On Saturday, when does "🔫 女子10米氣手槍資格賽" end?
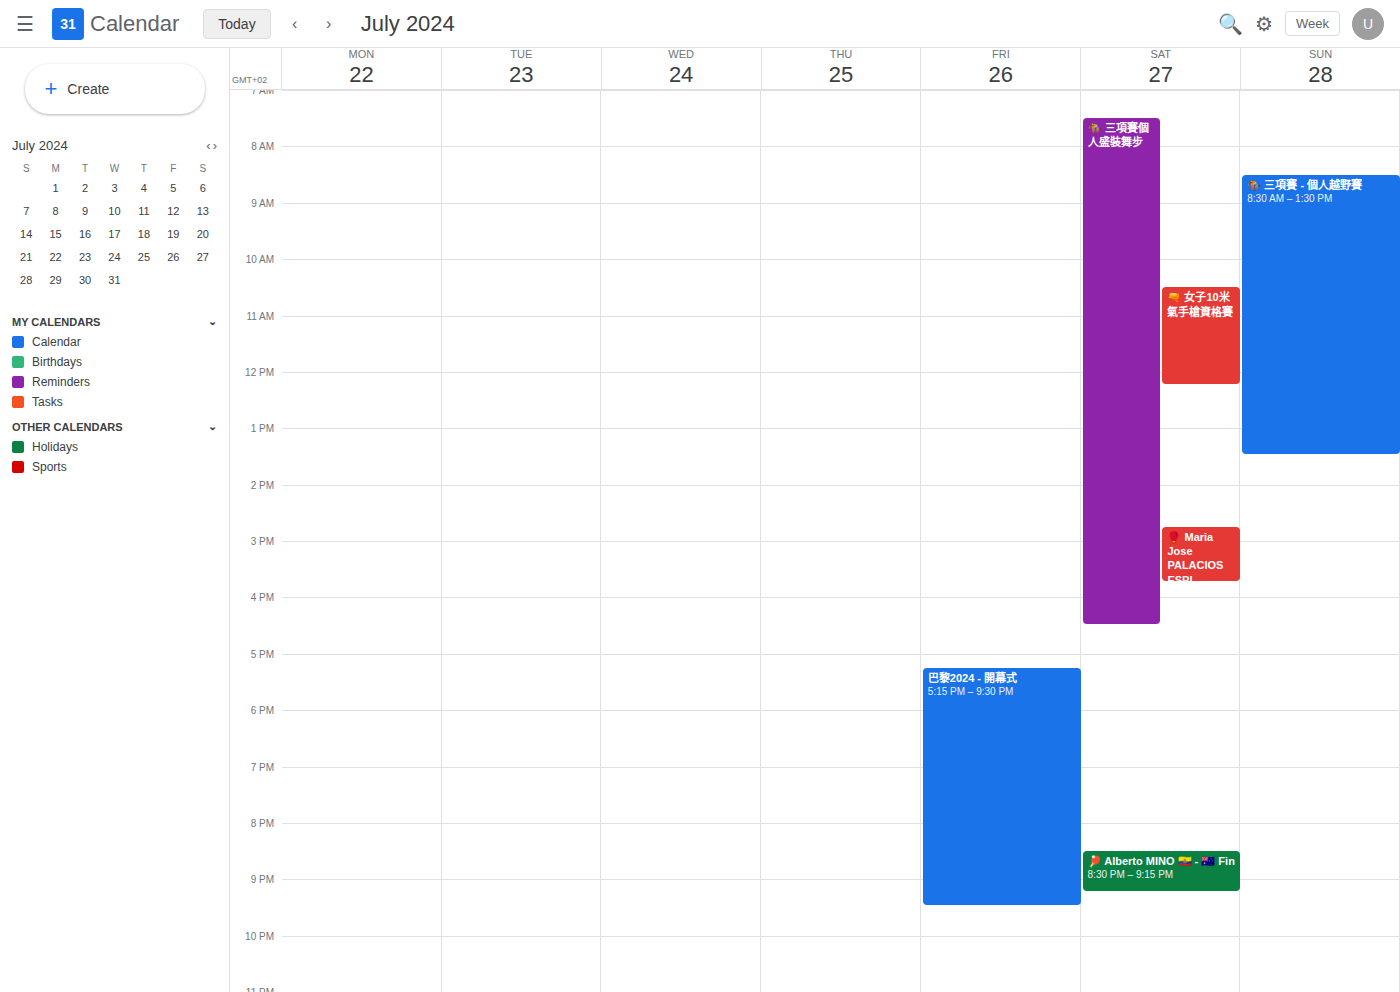
12:15